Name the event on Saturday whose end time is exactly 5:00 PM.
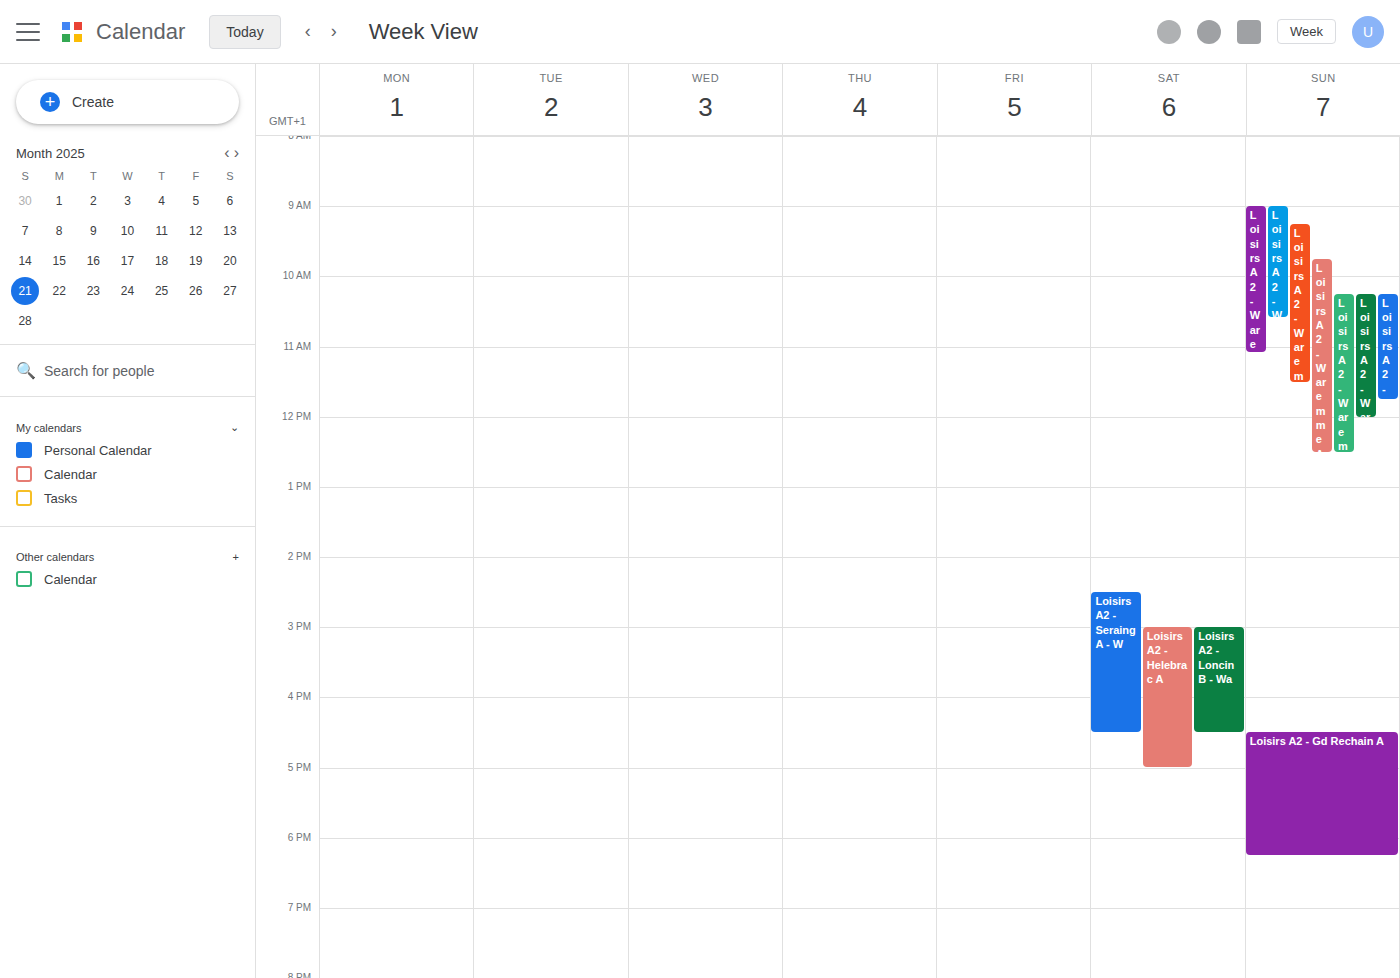
"Loisirs A2 - Helebrac A"